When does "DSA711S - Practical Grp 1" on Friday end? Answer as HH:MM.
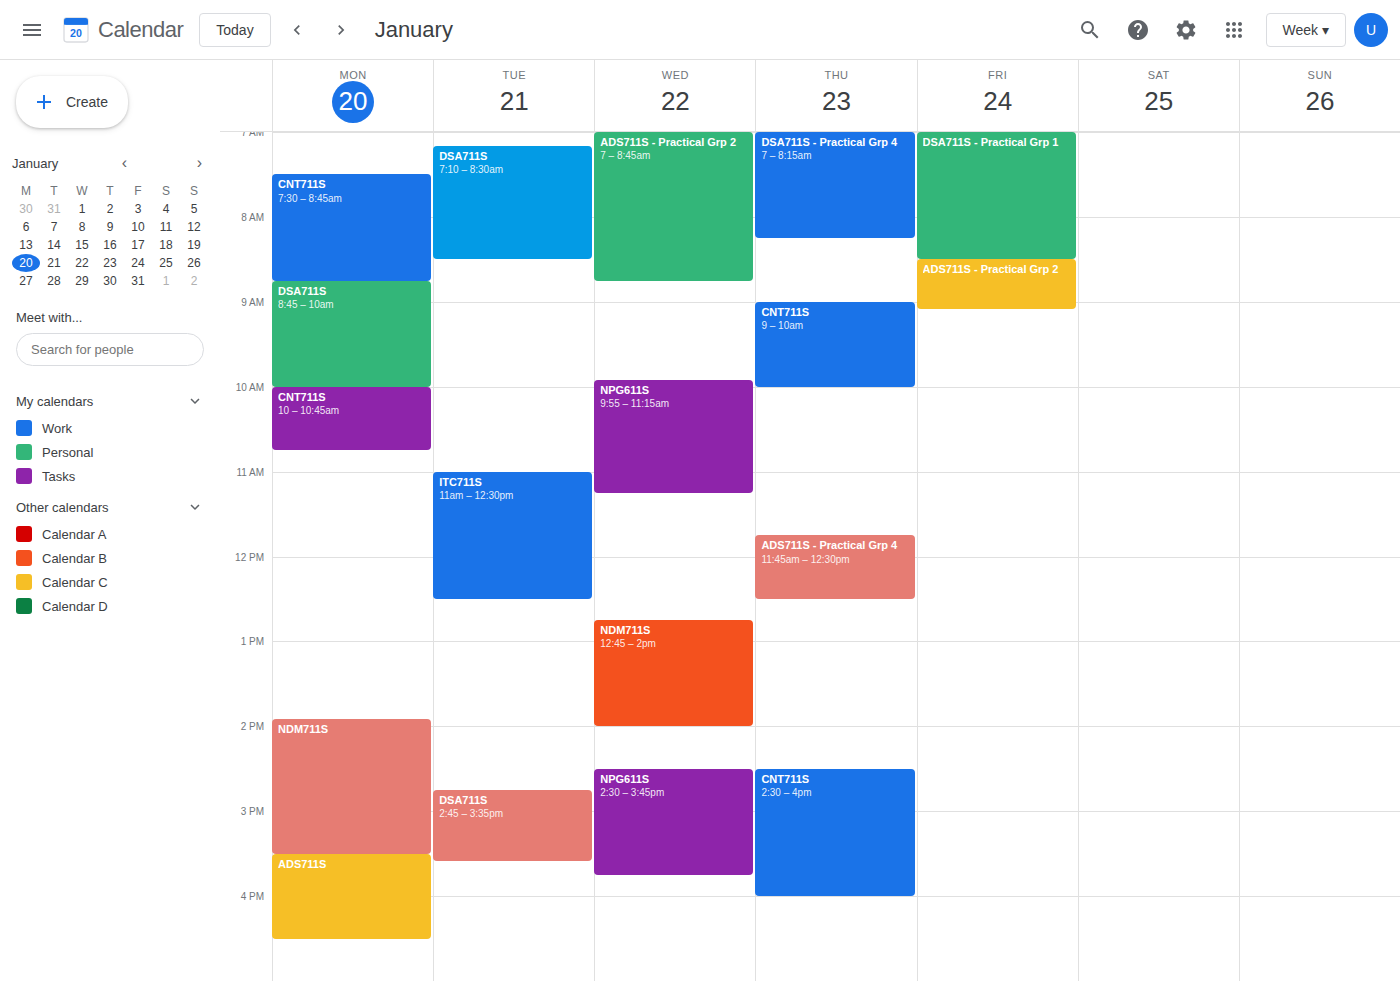
08:30